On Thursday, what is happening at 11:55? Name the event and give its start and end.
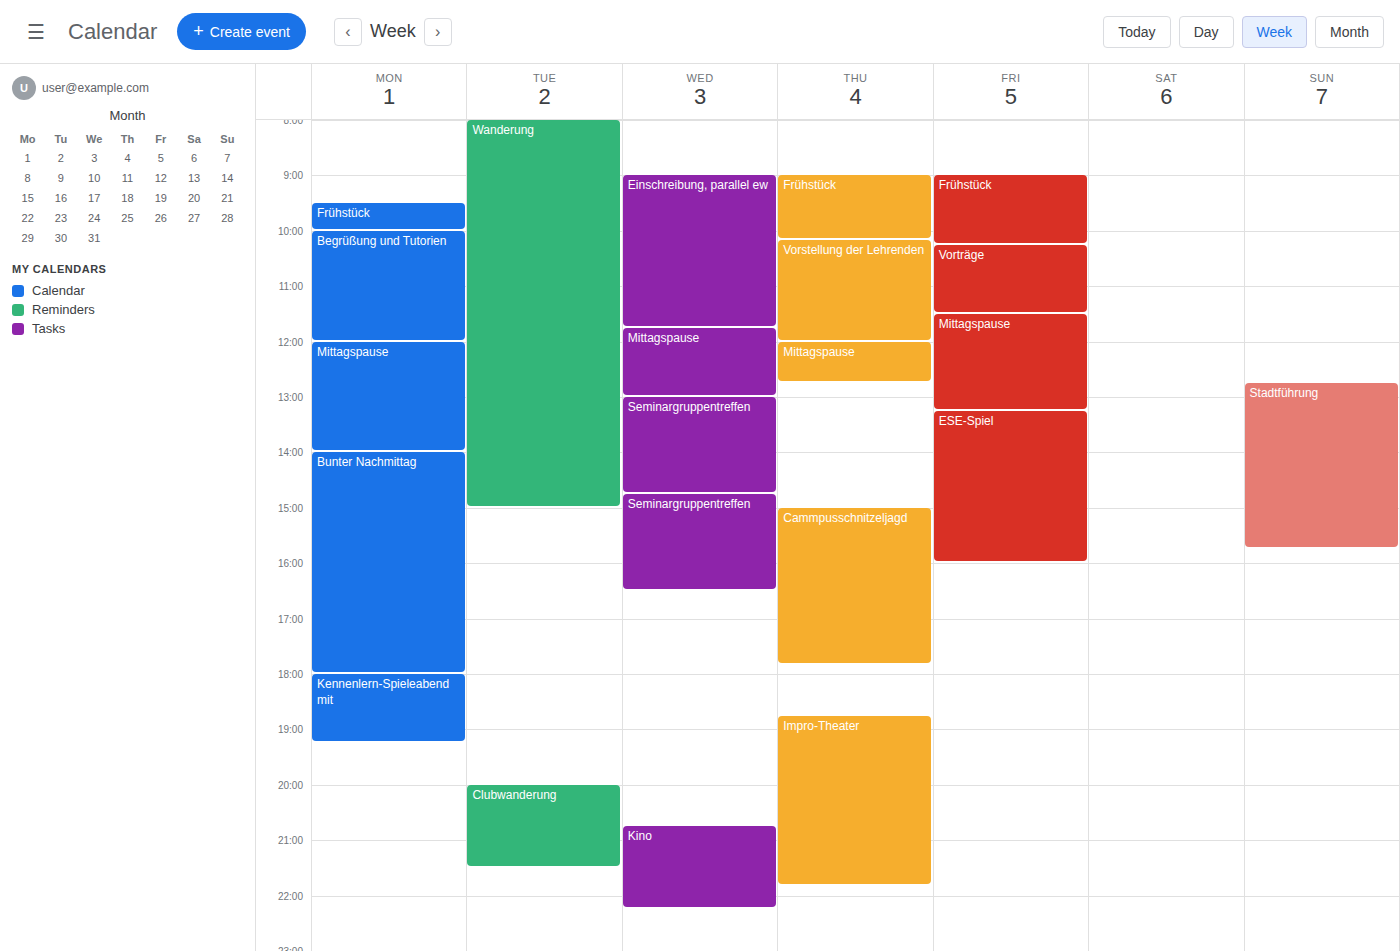
"Vorstellung der Lehrenden", 10:10 to 12:00